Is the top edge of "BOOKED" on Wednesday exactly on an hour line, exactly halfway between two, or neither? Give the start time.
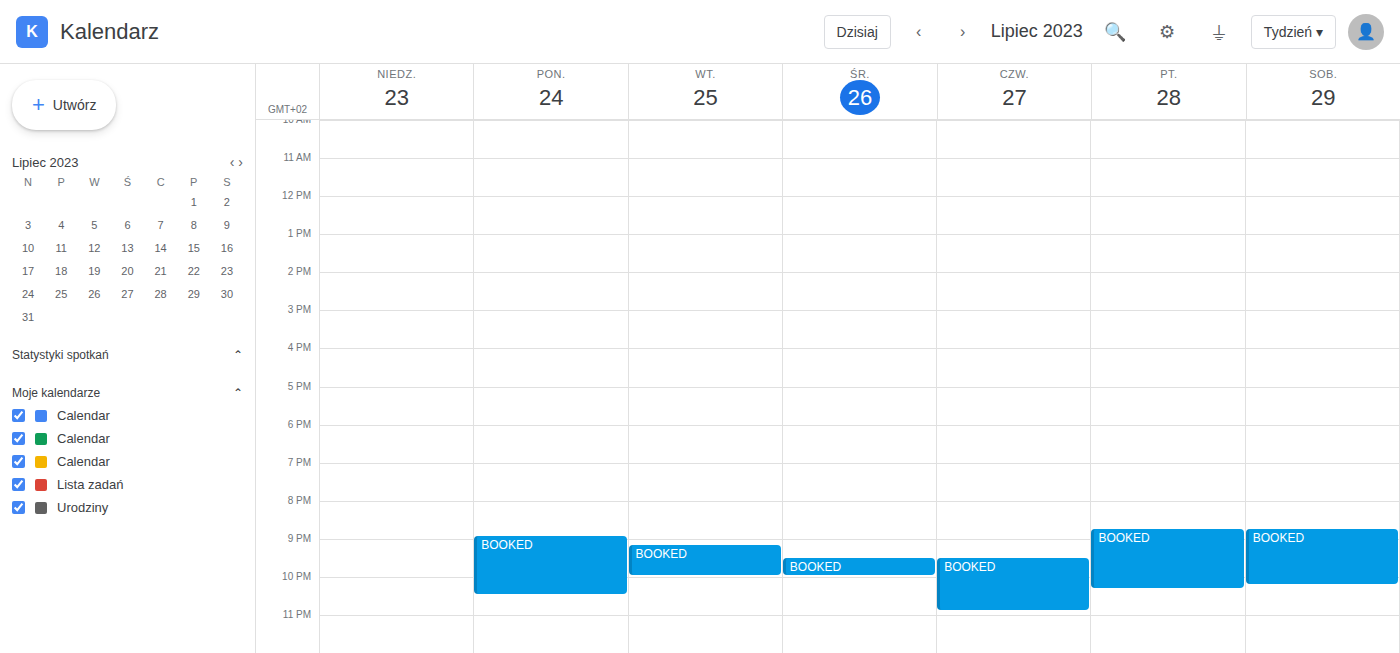
21:30 -- halfway between the 21:00 and 22:00 lines.